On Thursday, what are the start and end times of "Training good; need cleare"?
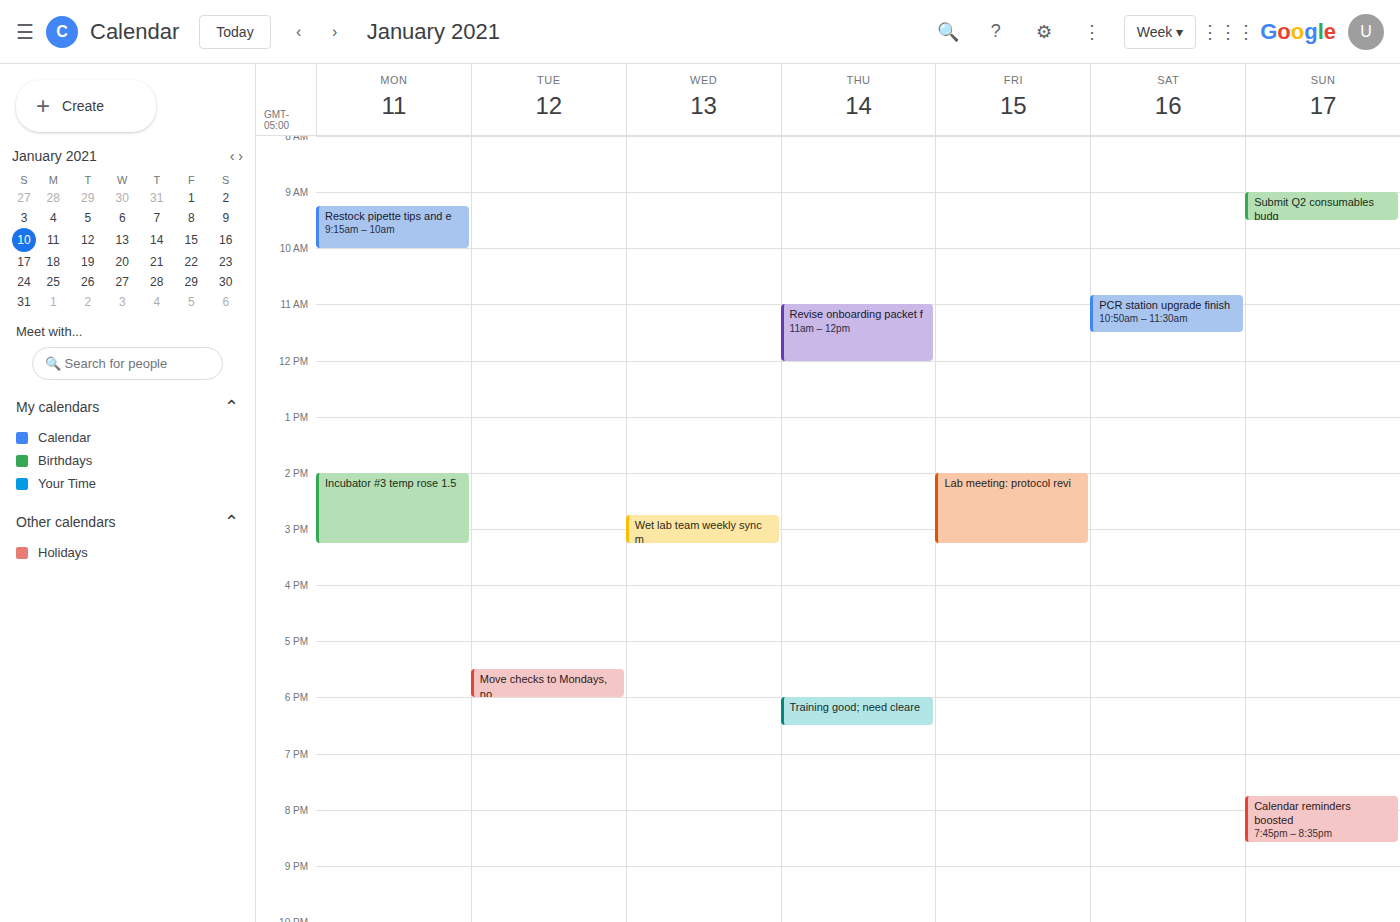
6:00 PM to 6:30 PM